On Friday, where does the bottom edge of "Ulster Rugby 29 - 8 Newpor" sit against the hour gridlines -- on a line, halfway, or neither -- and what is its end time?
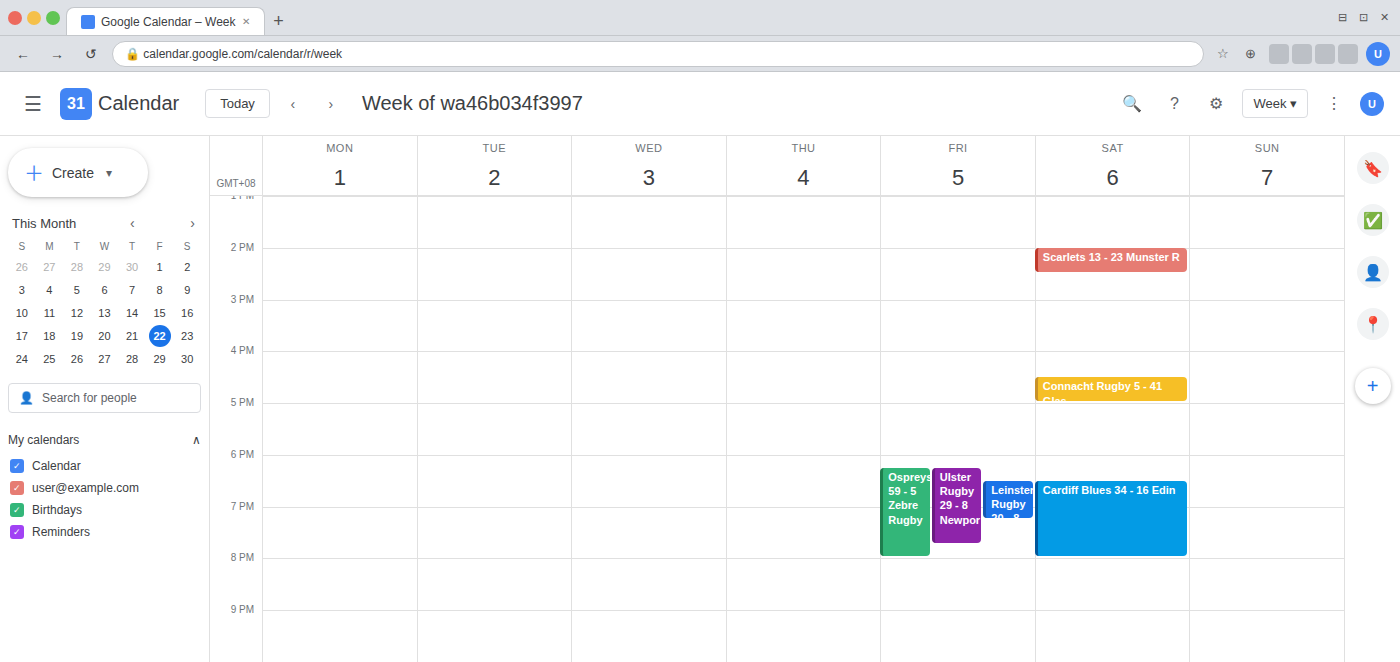
19:45 -- neither: three quarters of the way from the 19:00 line to the 20:00 line.